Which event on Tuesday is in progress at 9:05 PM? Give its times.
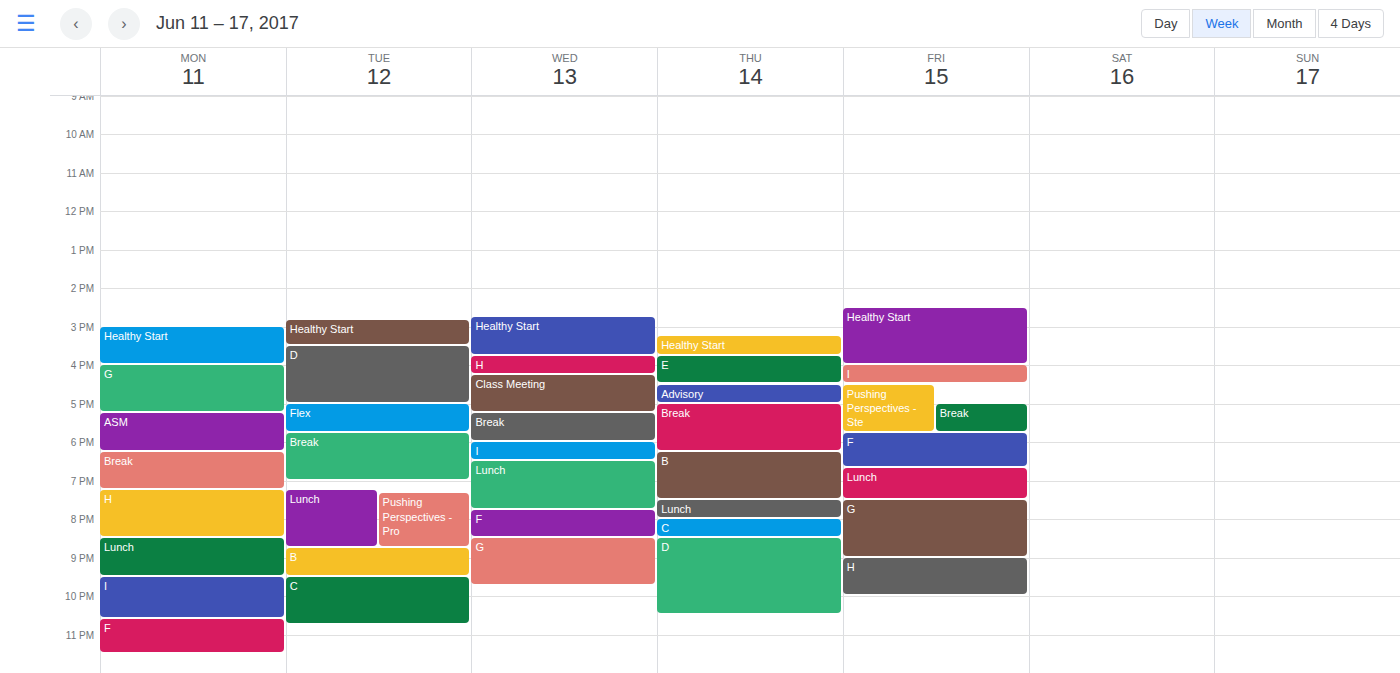
"B", 8:45 PM to 9:30 PM